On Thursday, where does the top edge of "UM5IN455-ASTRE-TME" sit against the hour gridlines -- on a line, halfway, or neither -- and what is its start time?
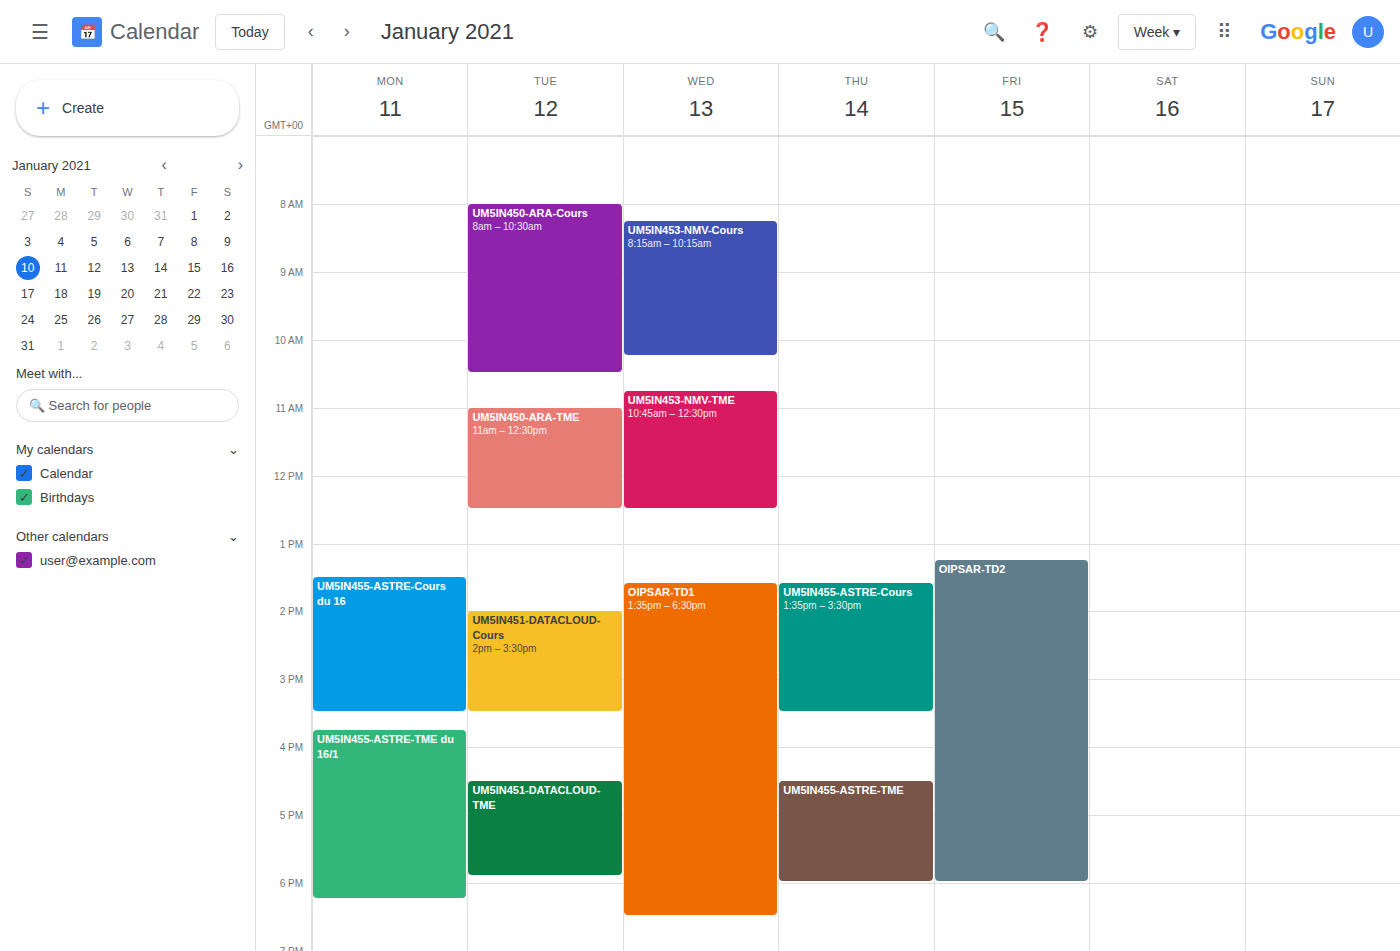
4:30 PM -- halfway between the 4 PM and 5 PM lines.